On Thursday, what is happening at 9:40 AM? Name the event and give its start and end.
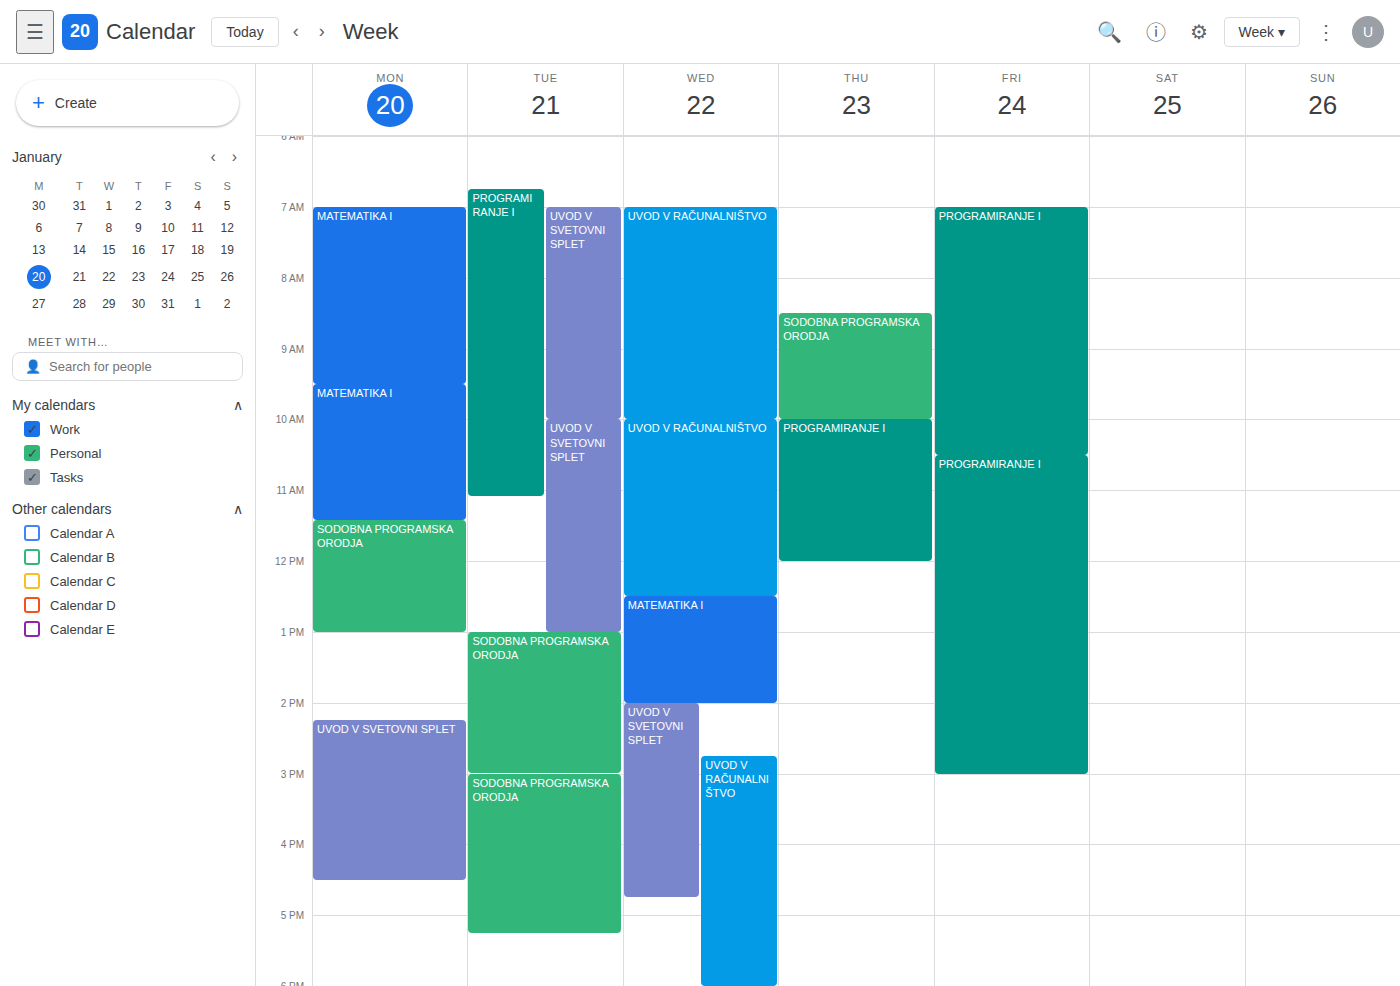
"SODOBNA PROGRAMSKA ORODJA", 8:30 AM to 10:00 AM